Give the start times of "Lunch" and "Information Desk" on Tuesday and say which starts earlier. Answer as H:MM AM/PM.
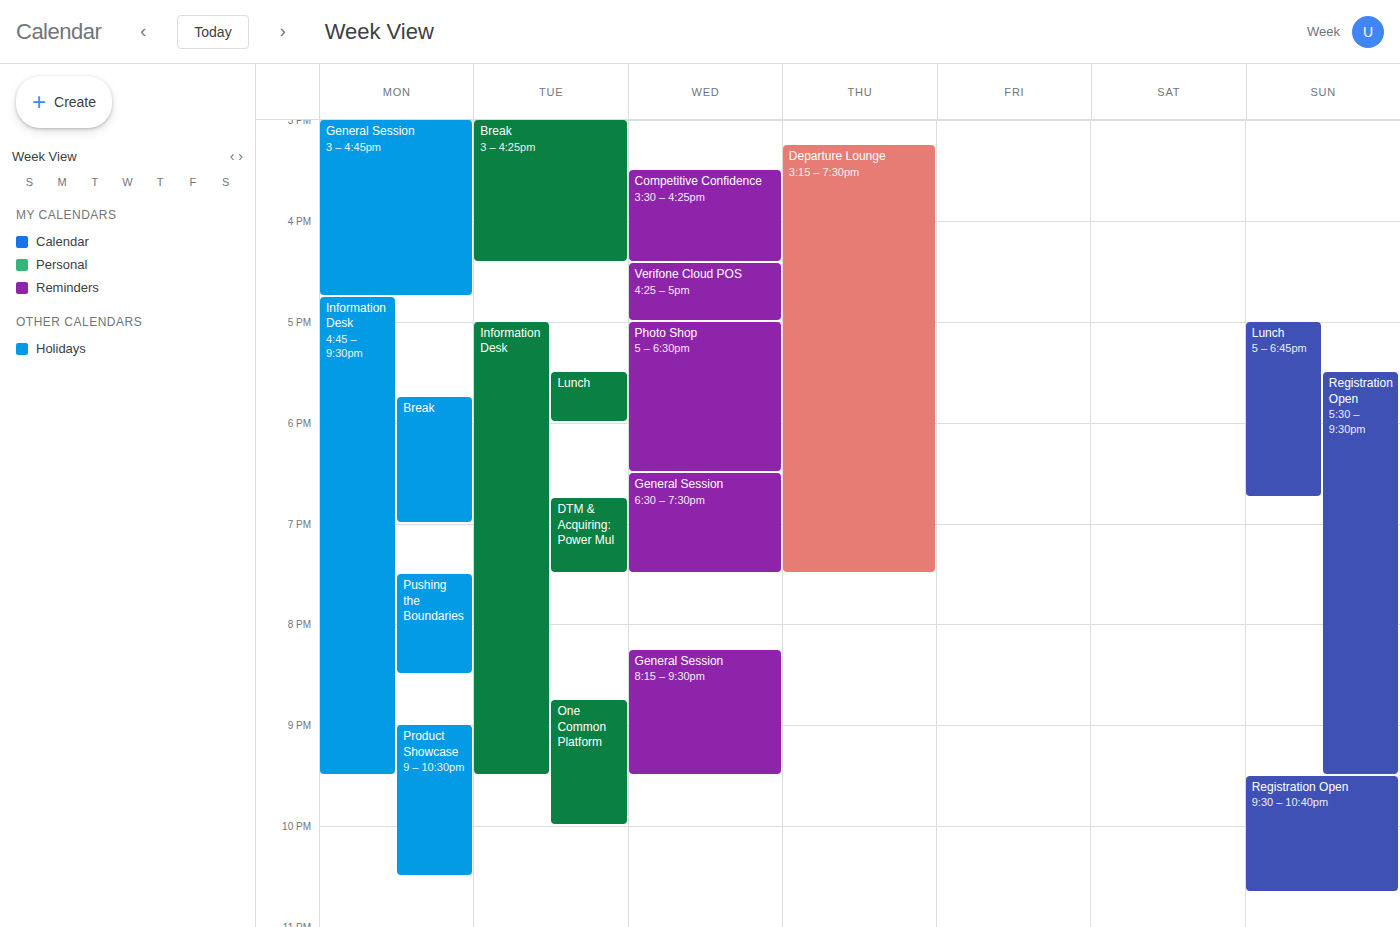
"Information Desk" 5:00 PM; "Lunch" 5:30 PM.